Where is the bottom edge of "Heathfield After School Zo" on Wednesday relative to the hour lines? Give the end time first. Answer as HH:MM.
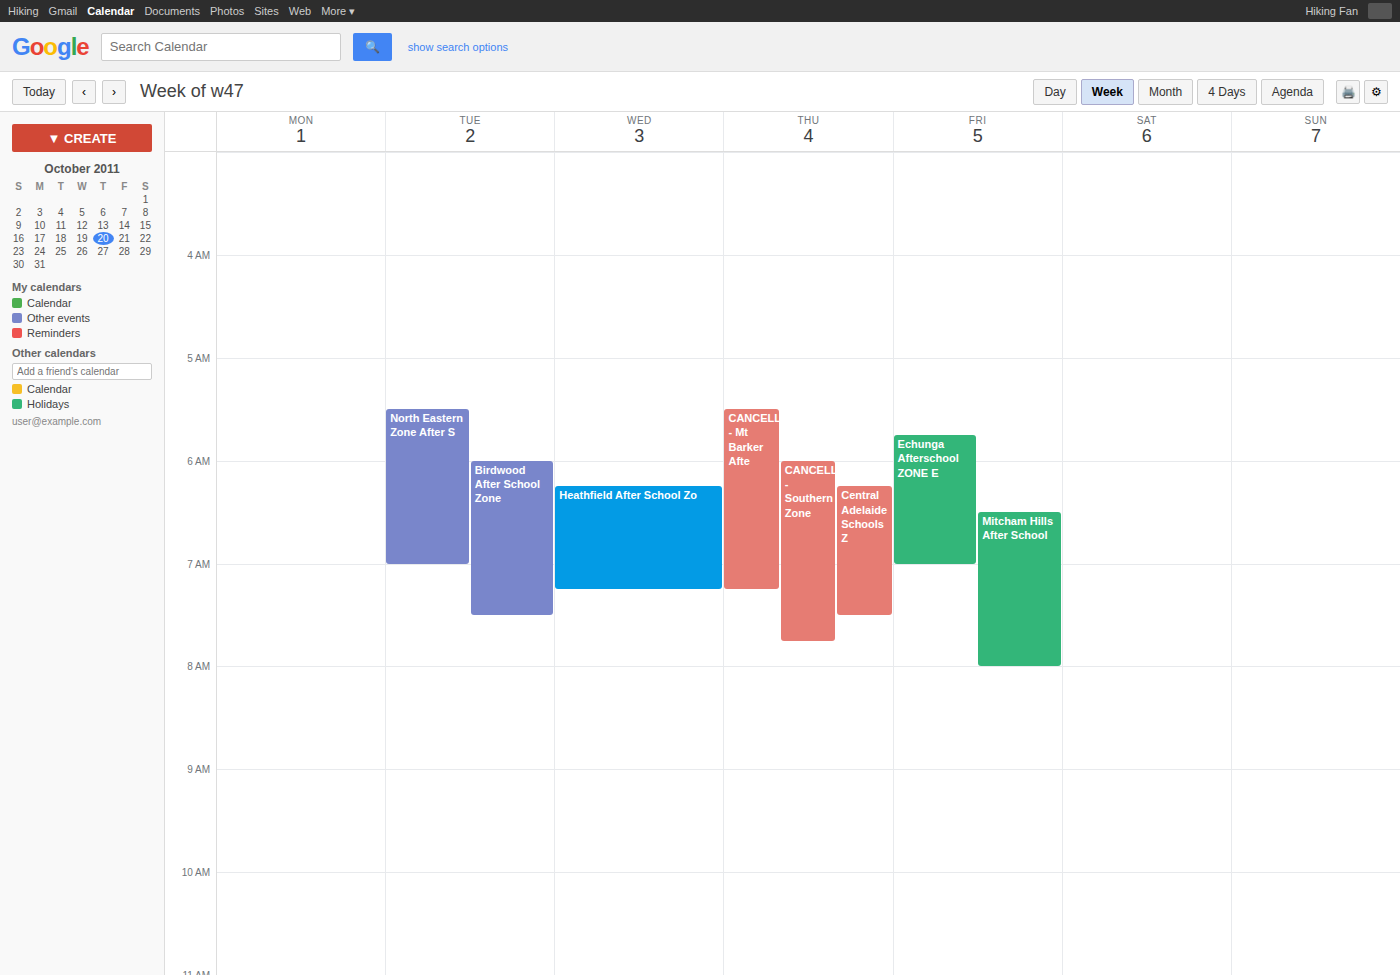
07:15 -- neither: a quarter of the way from the 07:00 line to the 08:00 line.